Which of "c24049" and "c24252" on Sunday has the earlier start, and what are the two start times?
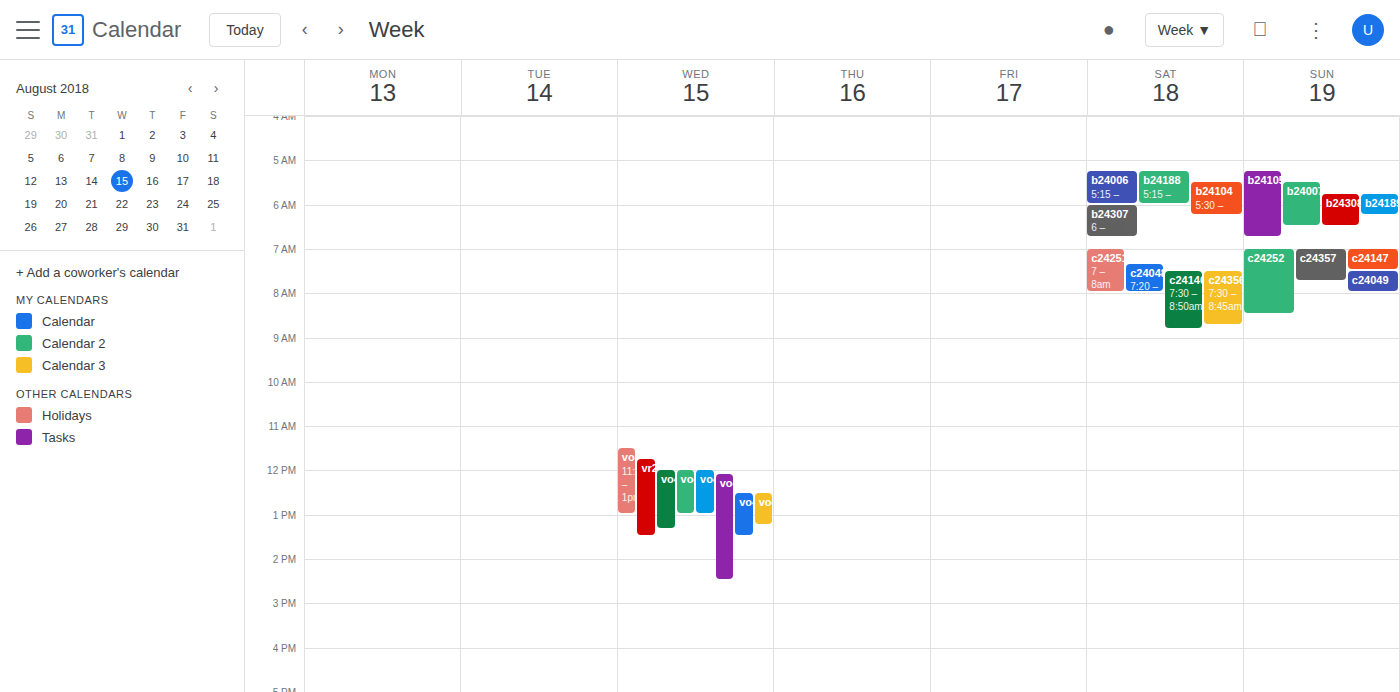
"c24252" 7:00 AM; "c24049" 7:30 AM.